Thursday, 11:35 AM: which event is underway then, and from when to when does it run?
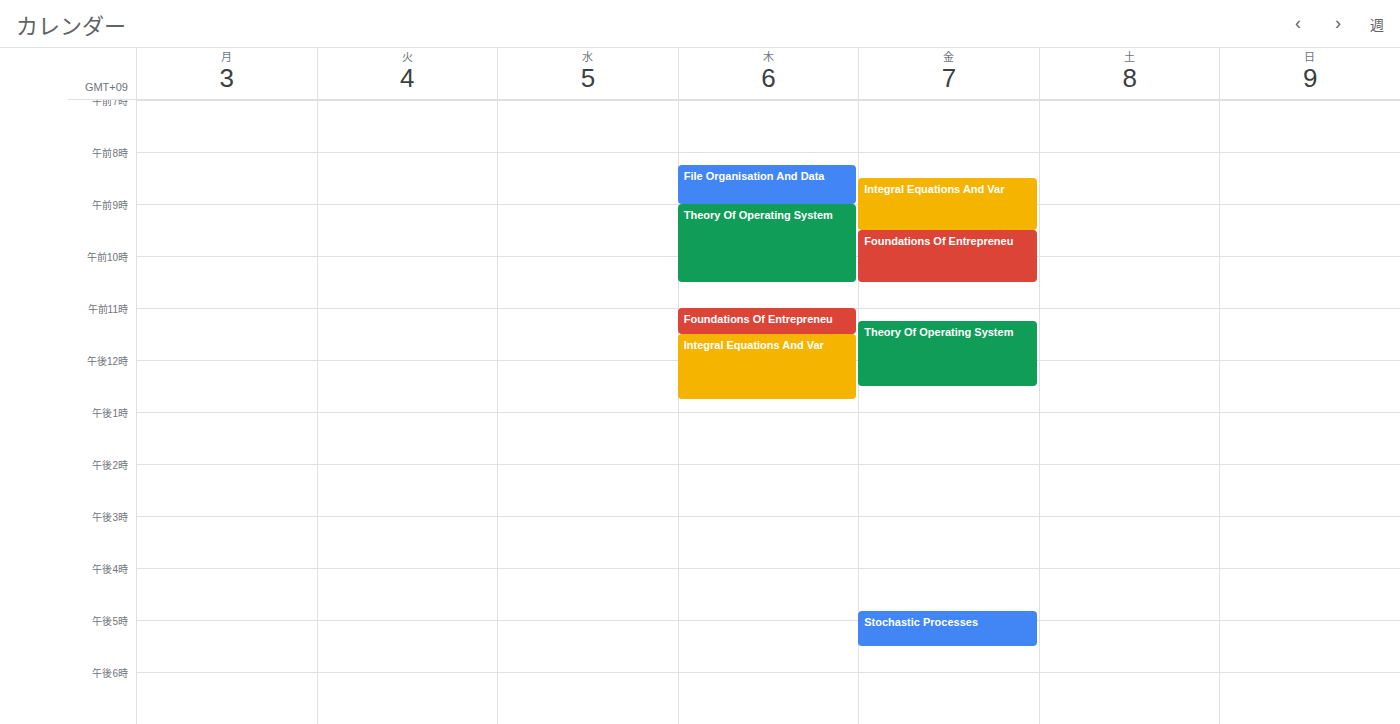
"Integral Equations And Var", 11:30 AM to 12:45 PM